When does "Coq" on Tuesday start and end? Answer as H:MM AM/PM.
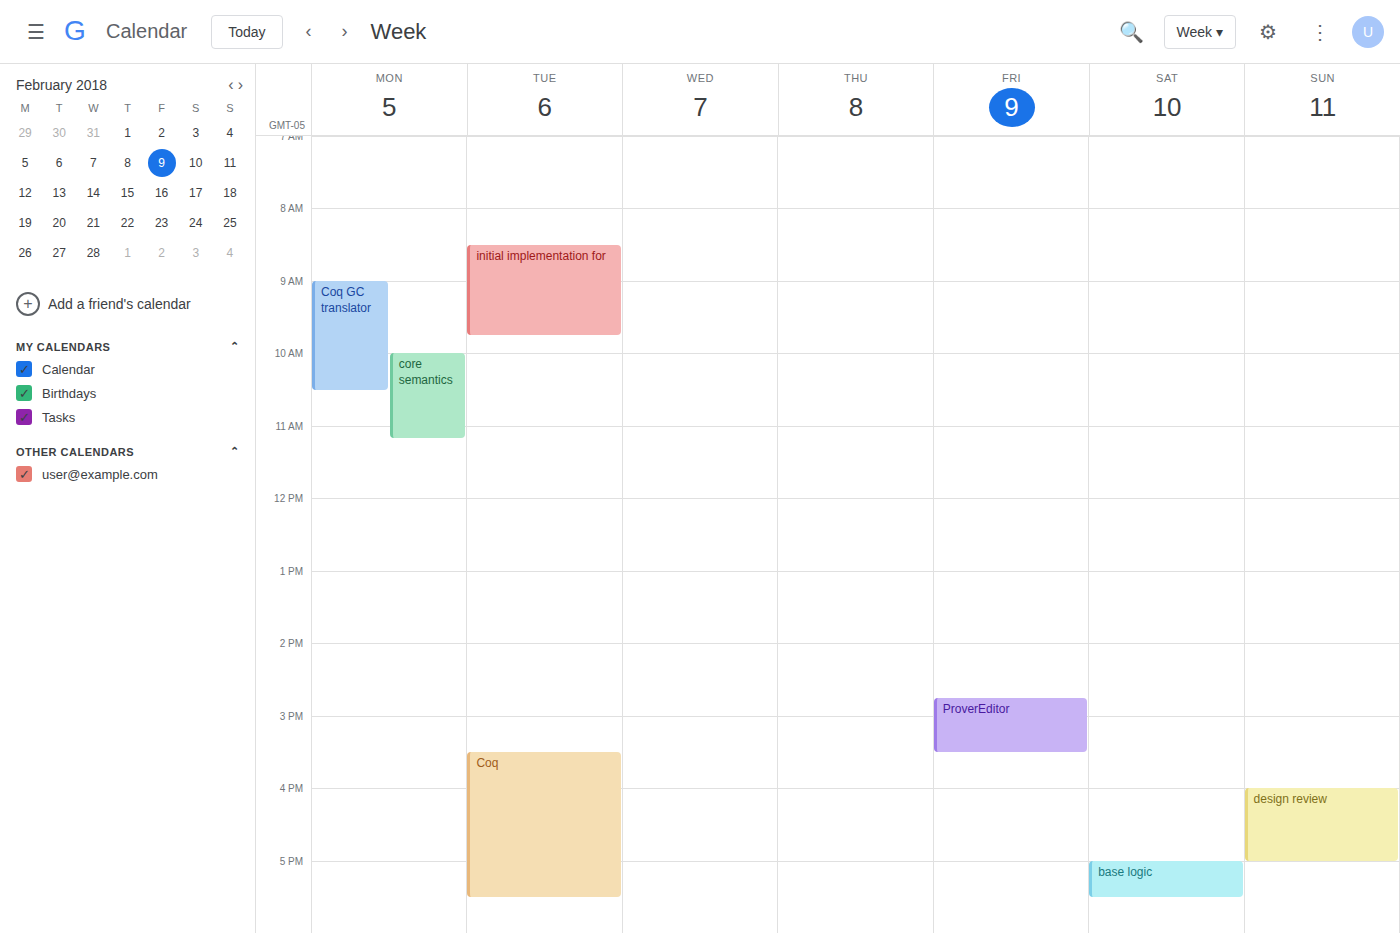
3:30 PM to 5:30 PM